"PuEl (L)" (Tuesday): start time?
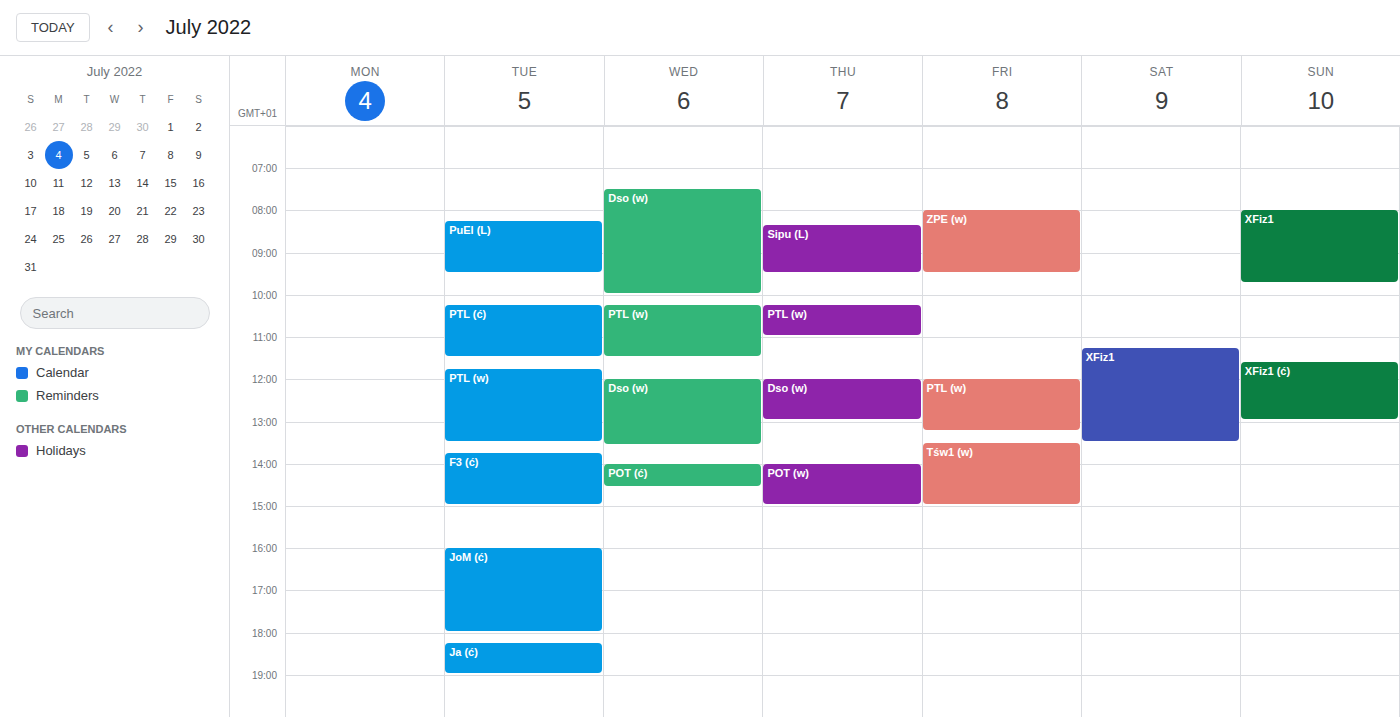
8:15 AM